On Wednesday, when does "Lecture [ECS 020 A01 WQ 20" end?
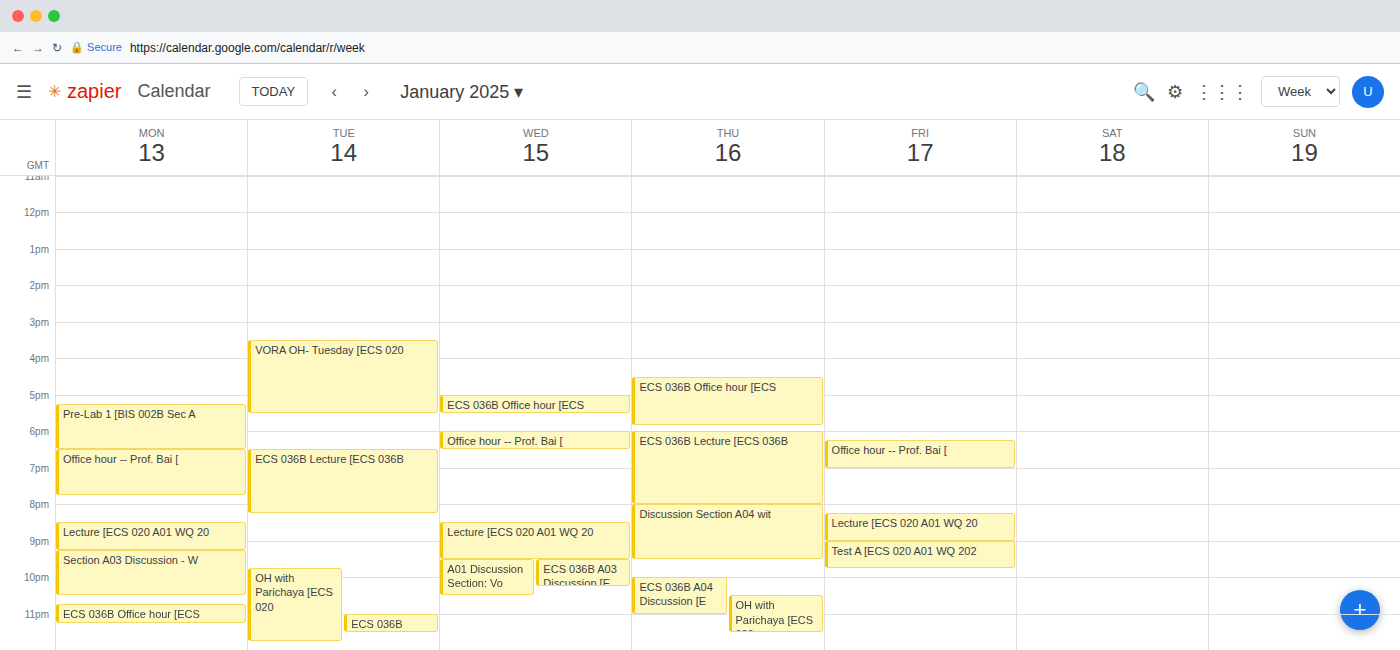
9:30 PM